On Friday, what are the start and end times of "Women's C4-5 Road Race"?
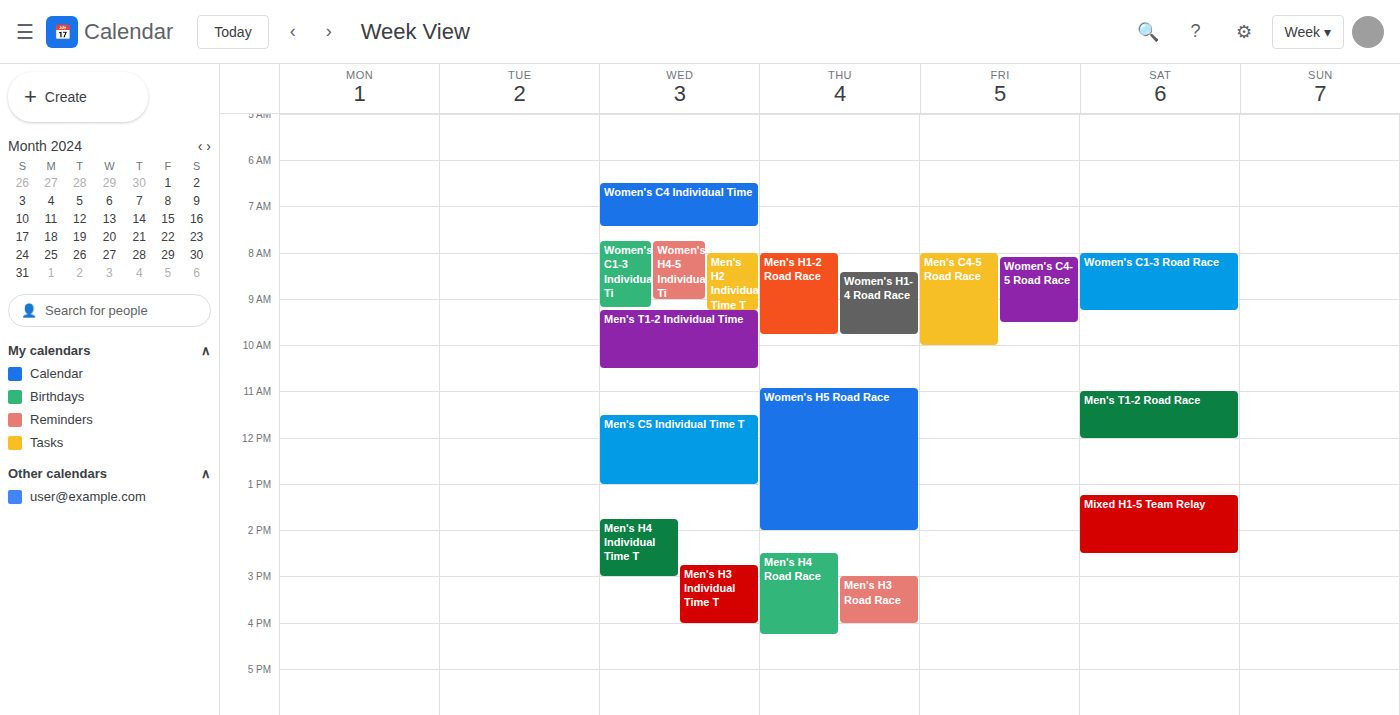
8:05 AM to 9:30 AM